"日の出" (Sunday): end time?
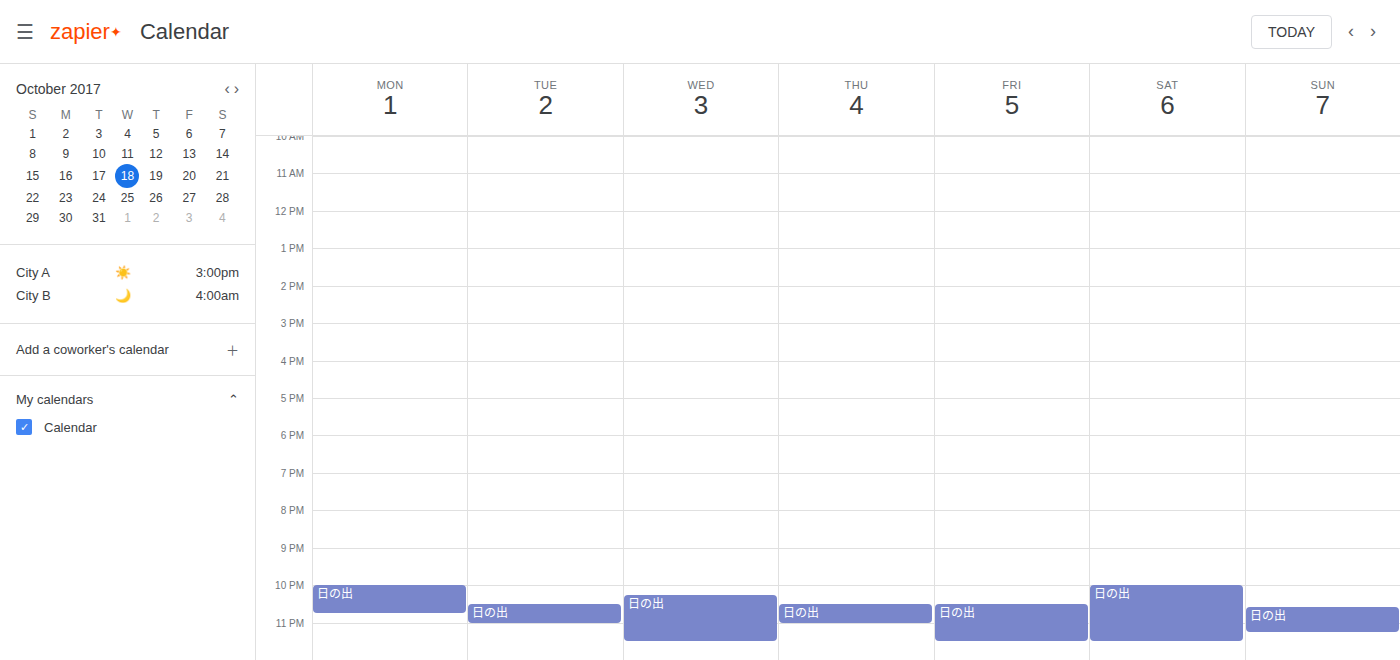
11:15 PM